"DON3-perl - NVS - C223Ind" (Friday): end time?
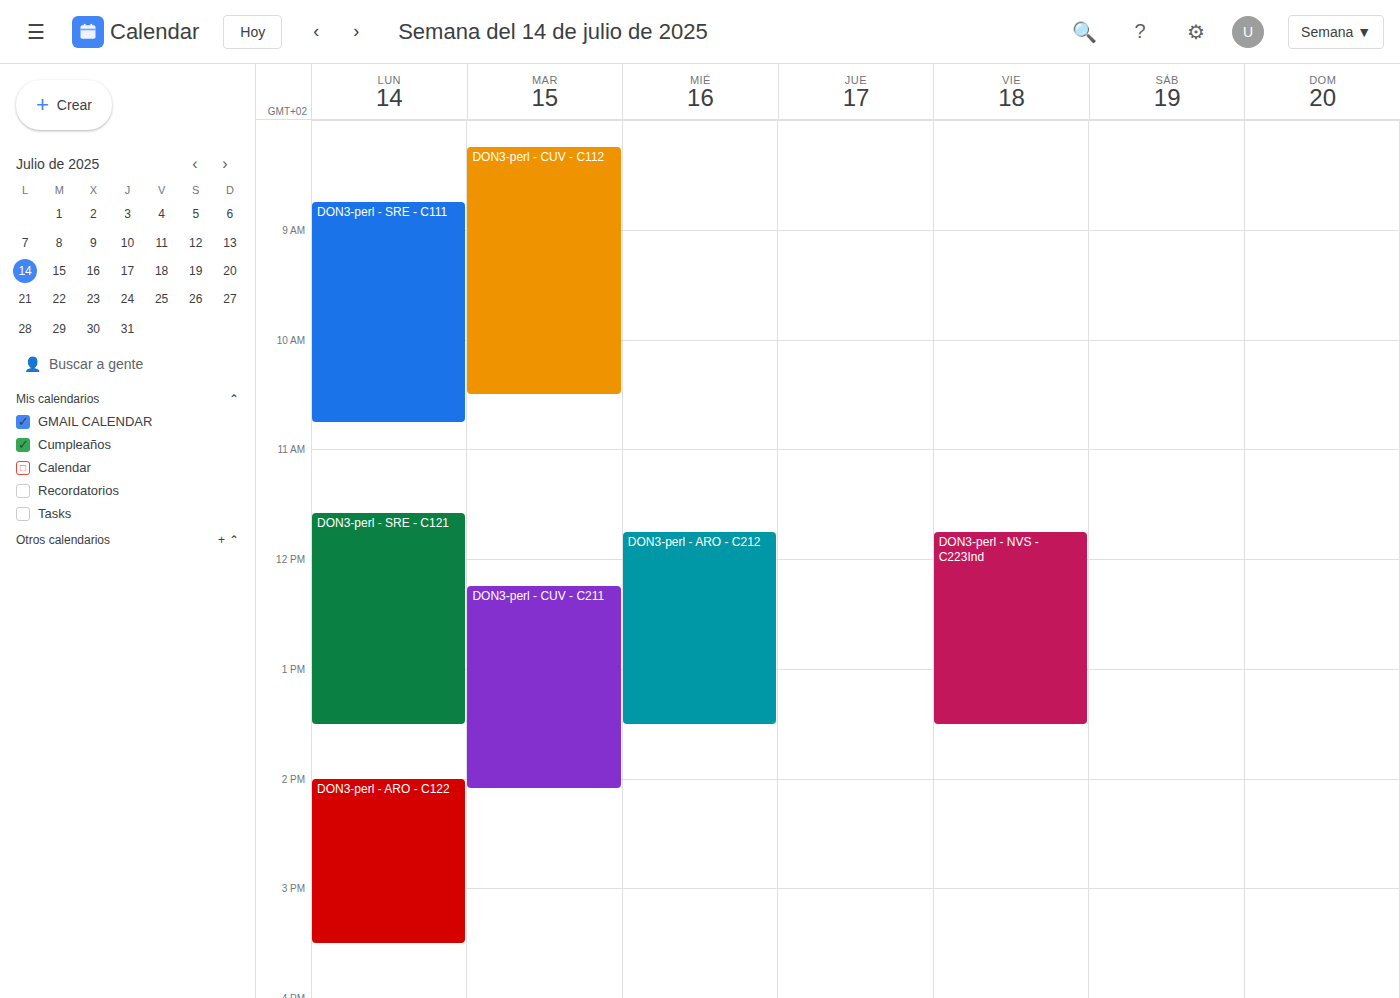
1:30 PM